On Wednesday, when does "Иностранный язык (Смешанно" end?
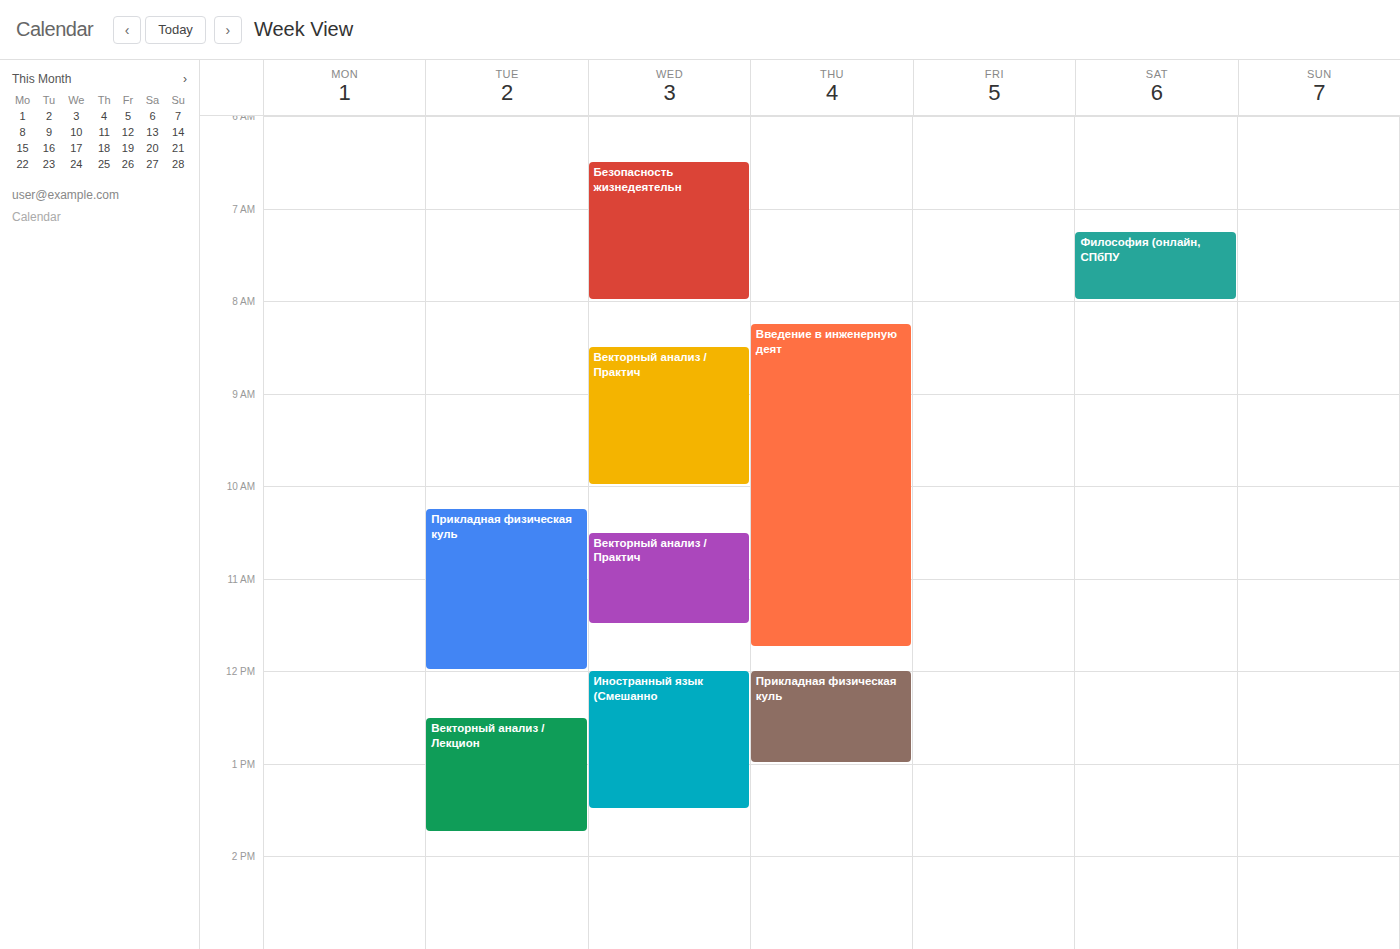
1:30 PM